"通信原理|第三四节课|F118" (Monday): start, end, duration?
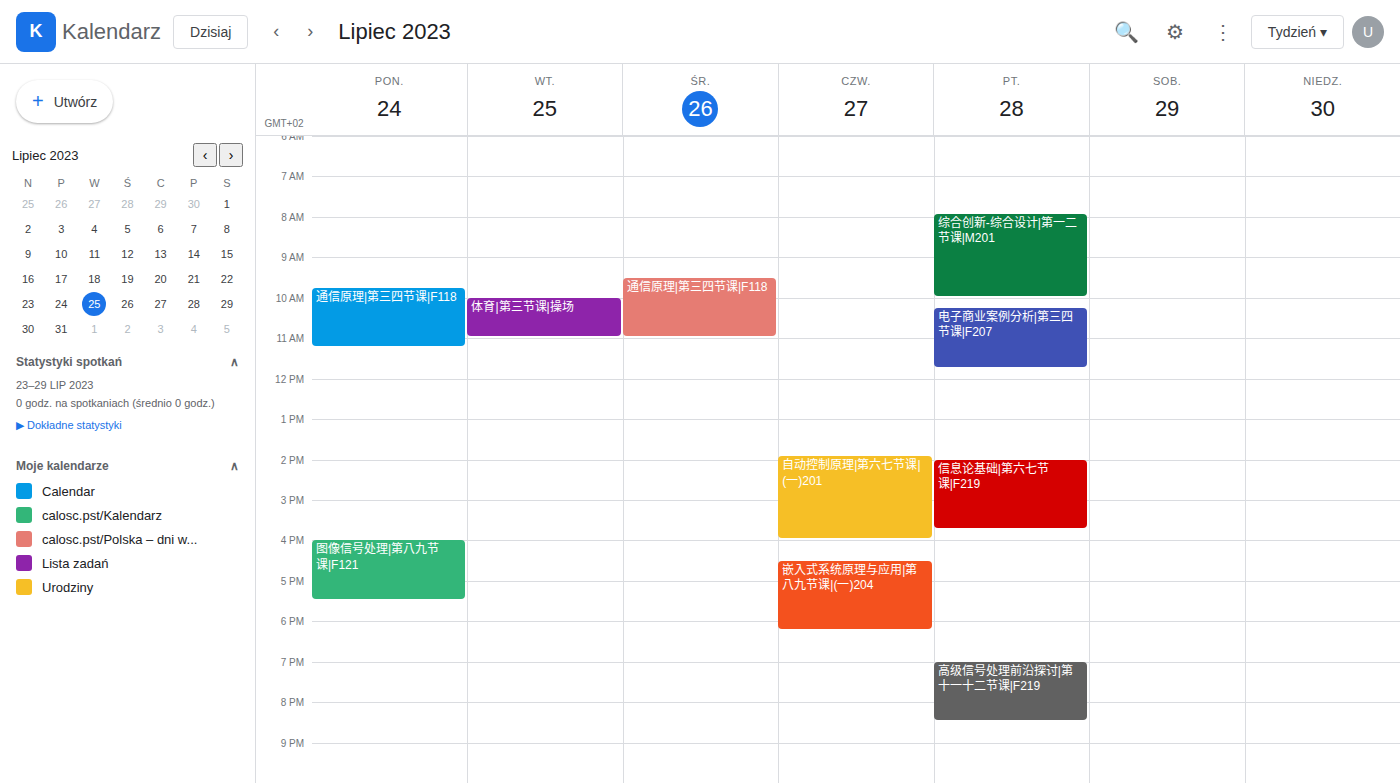
09:45 to 11:15, 1 hour 30 minutes